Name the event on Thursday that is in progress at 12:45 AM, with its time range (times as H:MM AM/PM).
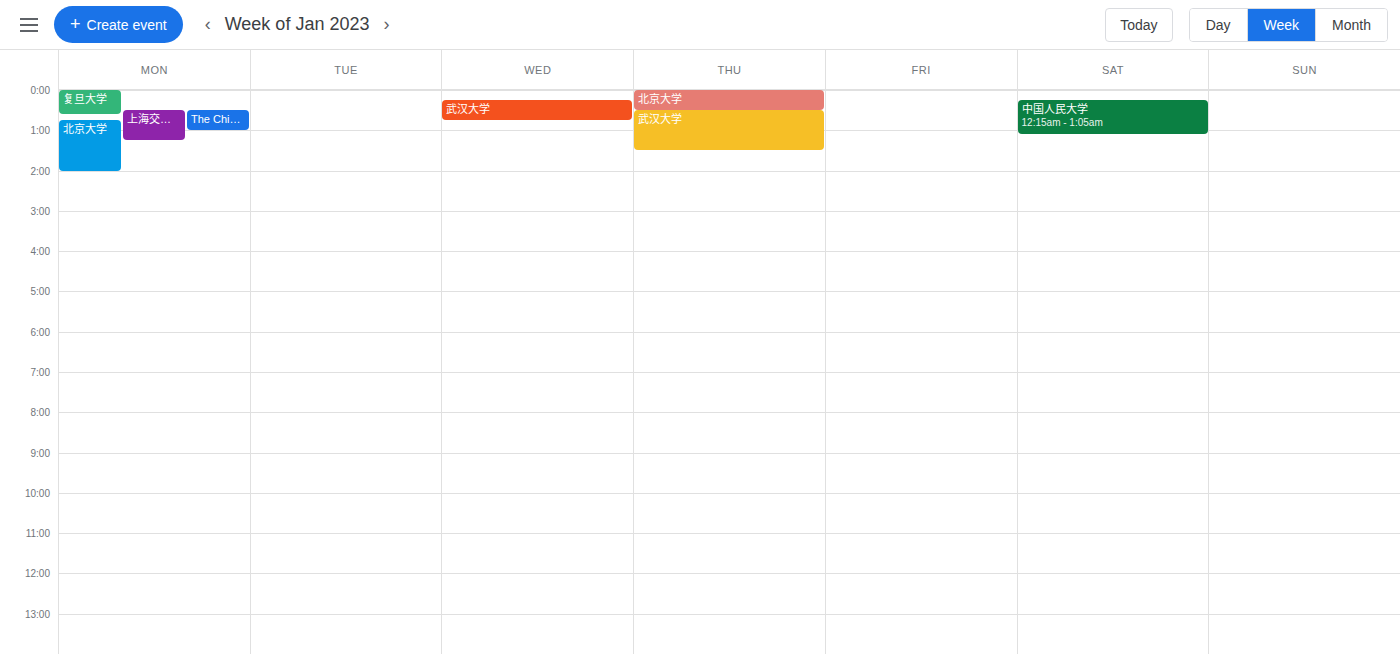
"武汉大学", 12:30 AM to 1:30 AM